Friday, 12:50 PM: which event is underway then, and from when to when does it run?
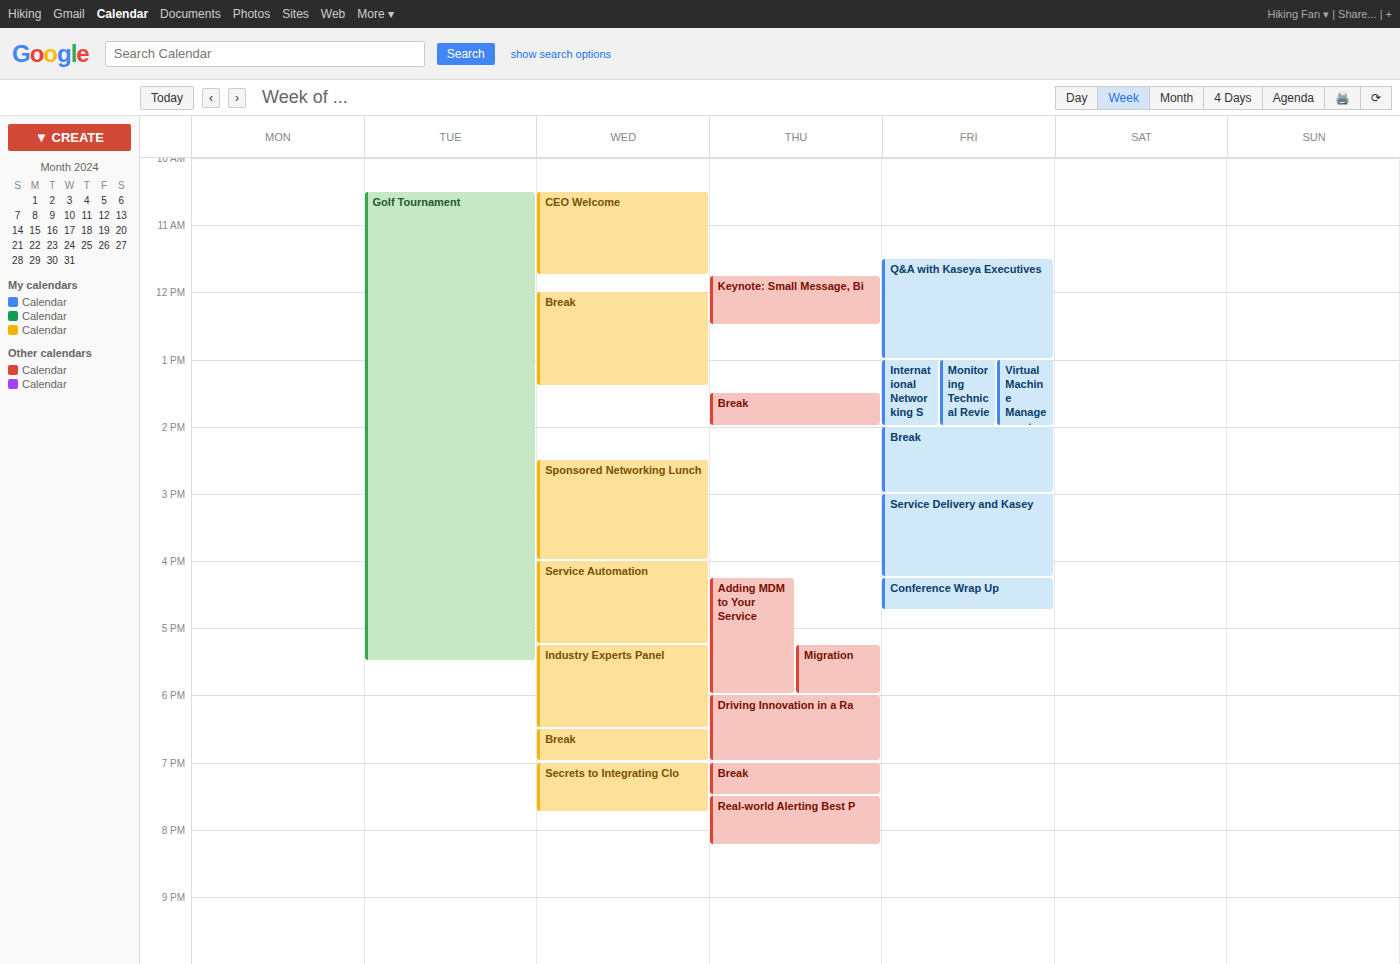
"Q&A with Kaseya Executives", 11:30 AM to 1:00 PM